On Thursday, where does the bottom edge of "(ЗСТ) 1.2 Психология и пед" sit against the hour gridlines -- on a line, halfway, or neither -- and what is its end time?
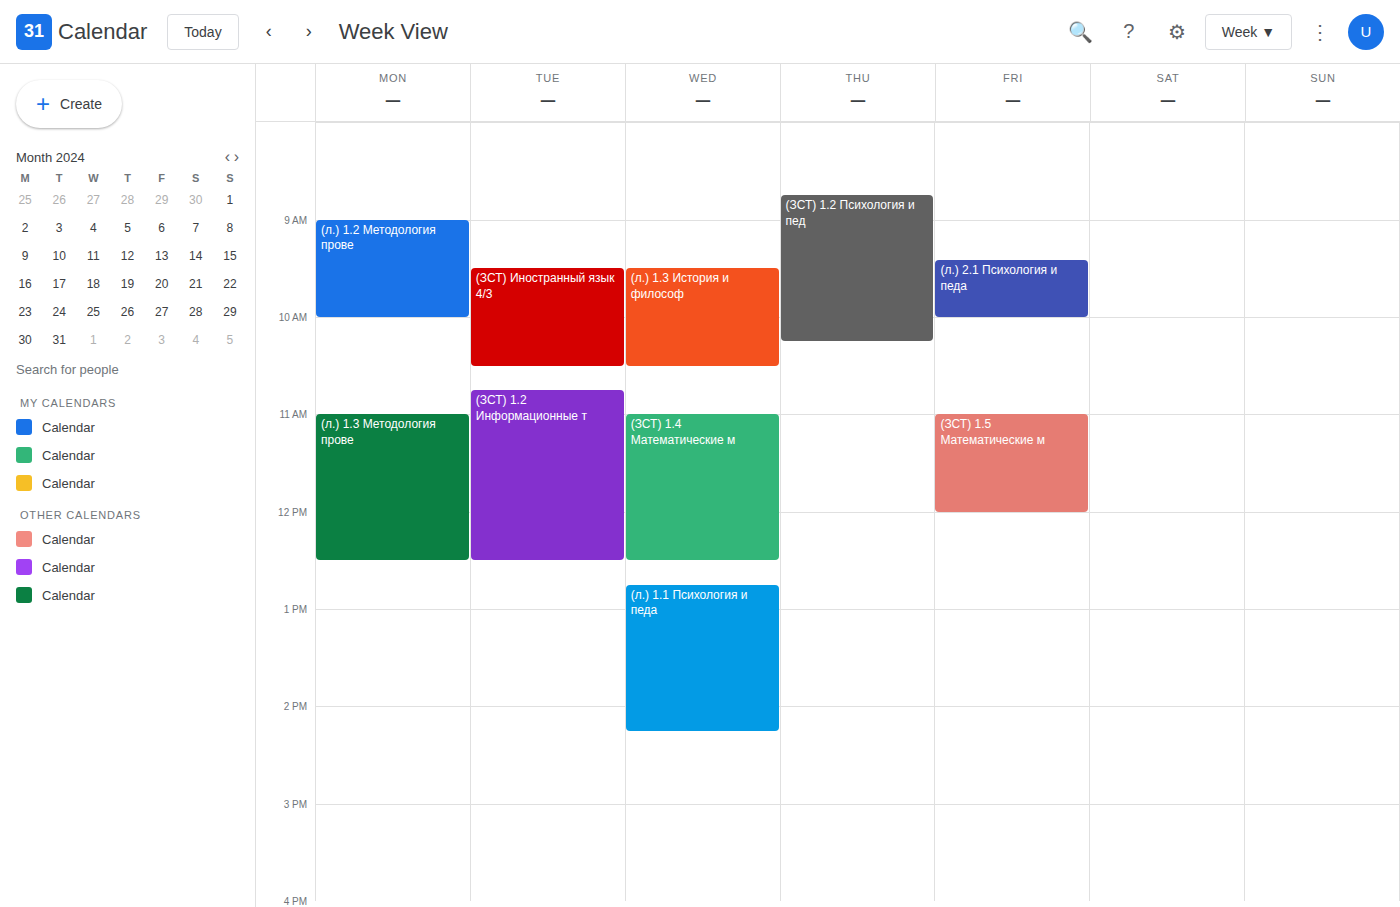
10:15 -- neither: a quarter of the way from the 10:00 line to the 11:00 line.